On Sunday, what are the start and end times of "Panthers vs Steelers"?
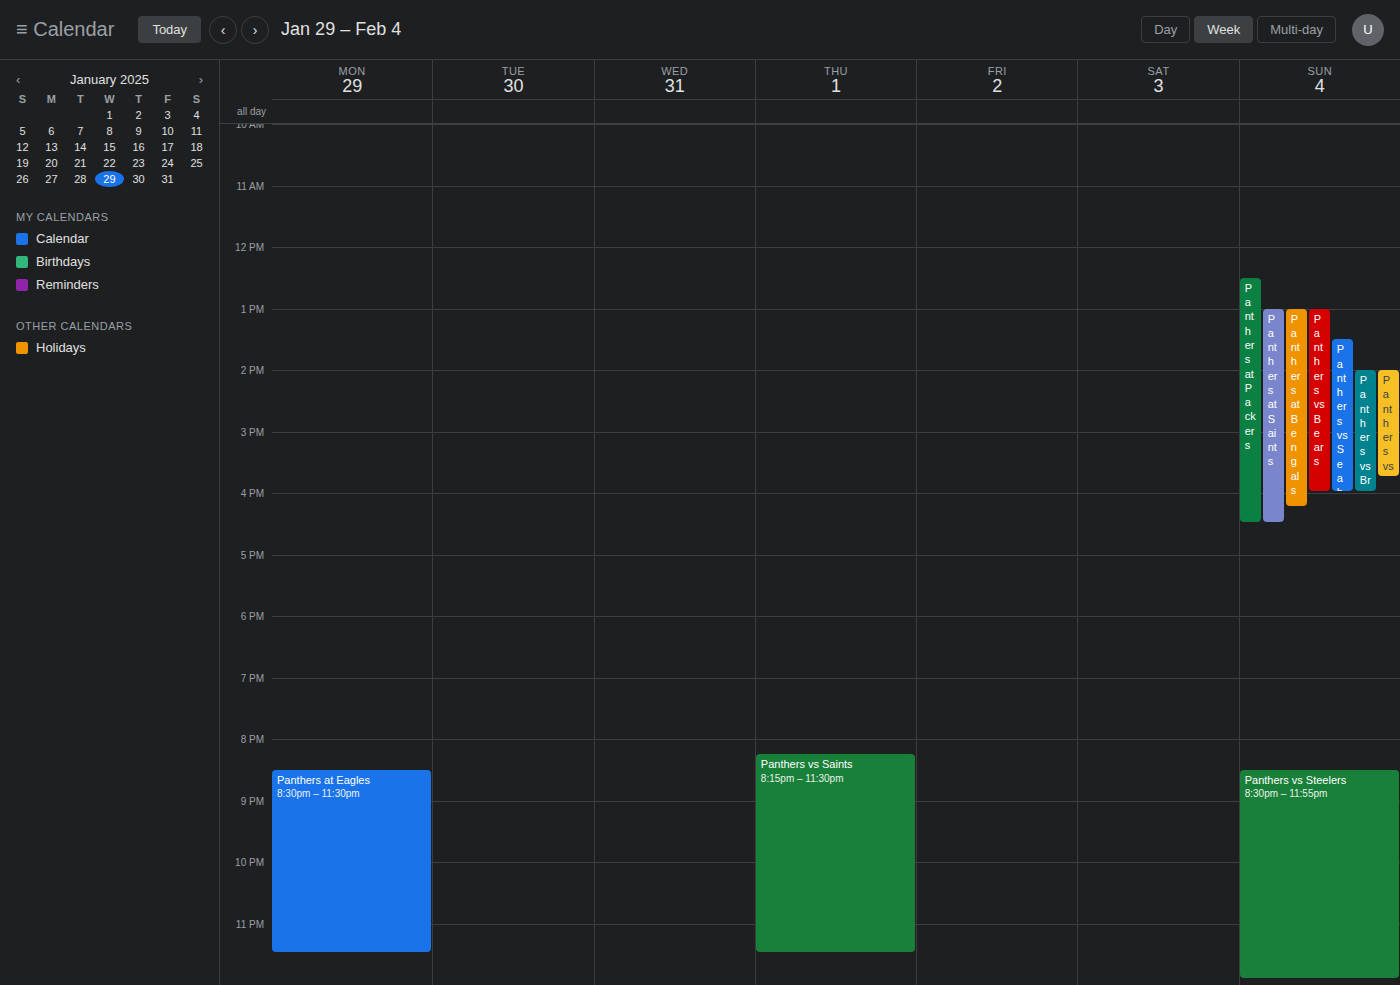
8:30 PM to 11:55 PM